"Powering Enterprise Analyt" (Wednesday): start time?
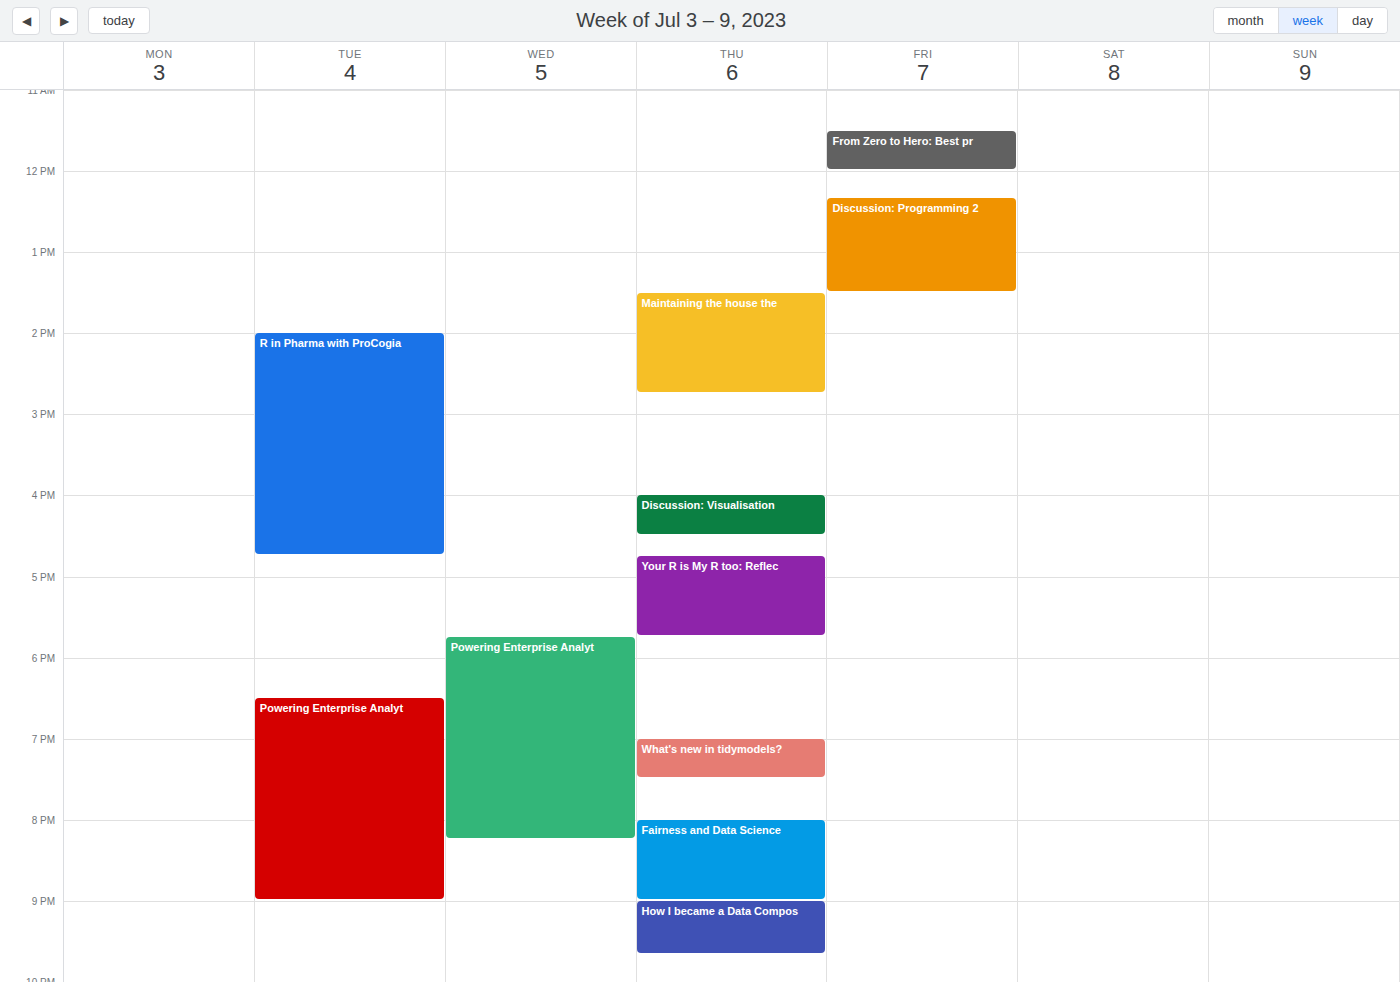
5:45 PM